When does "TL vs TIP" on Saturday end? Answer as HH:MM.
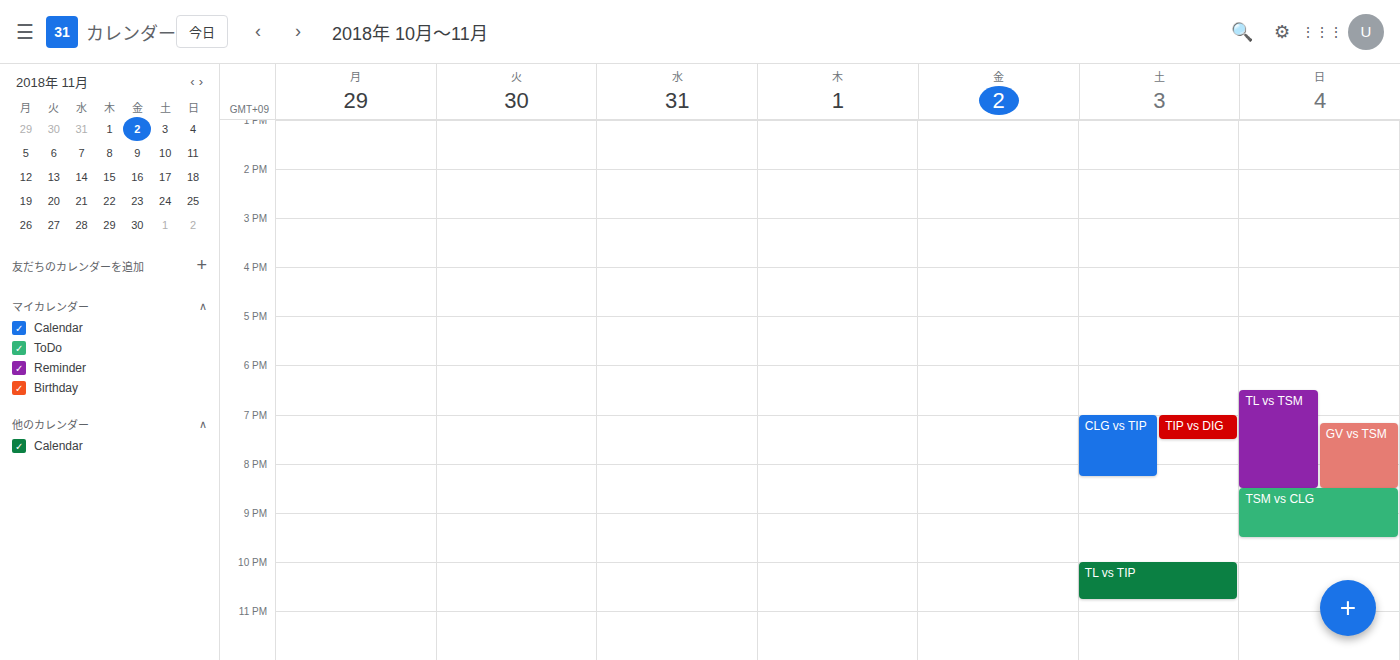
22:45